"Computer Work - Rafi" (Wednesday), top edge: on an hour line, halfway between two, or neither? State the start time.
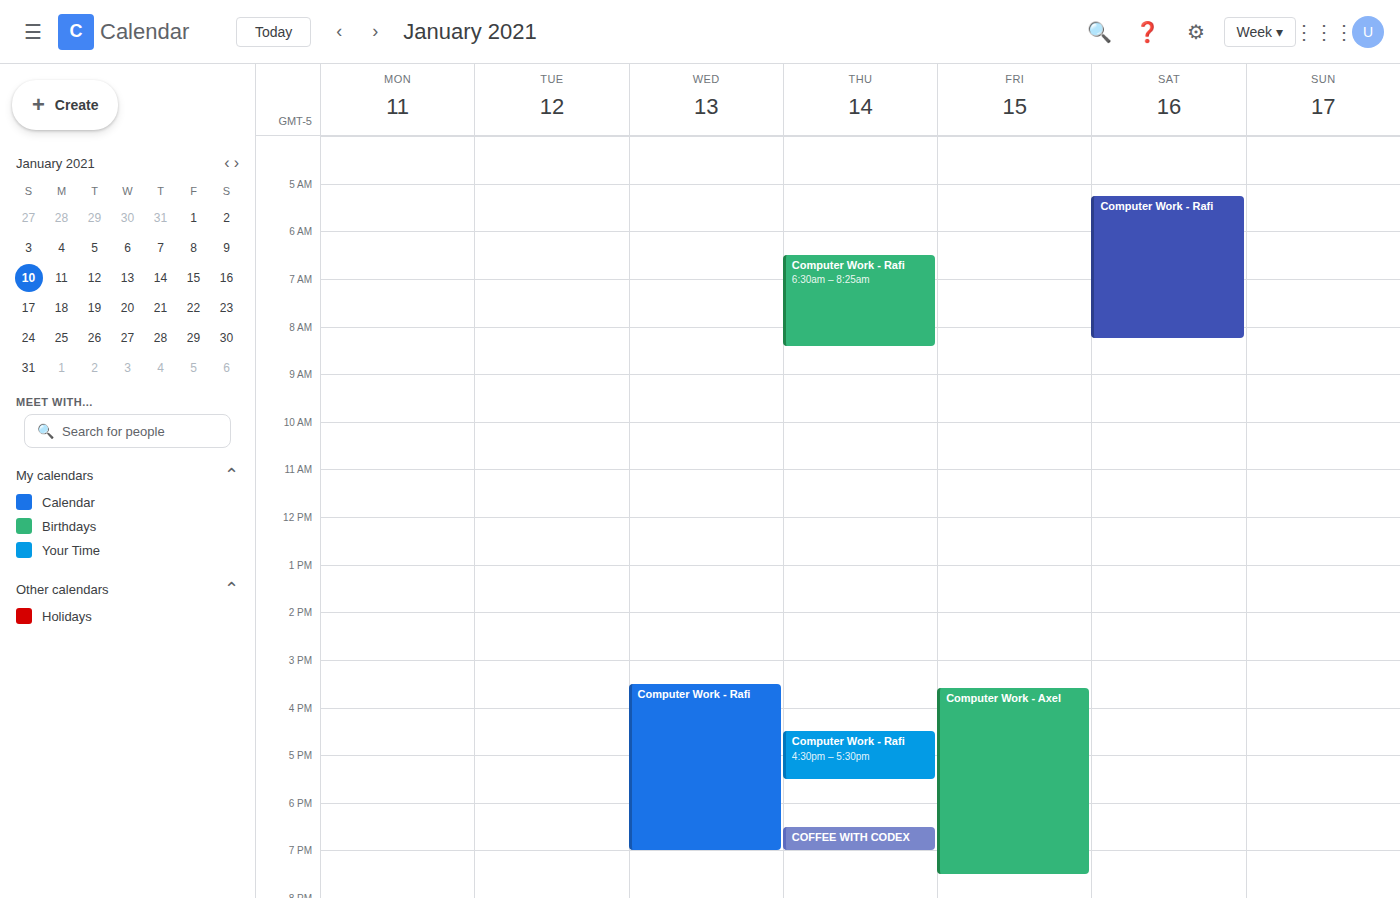
3:30 PM -- halfway between the 3 PM and 4 PM lines.